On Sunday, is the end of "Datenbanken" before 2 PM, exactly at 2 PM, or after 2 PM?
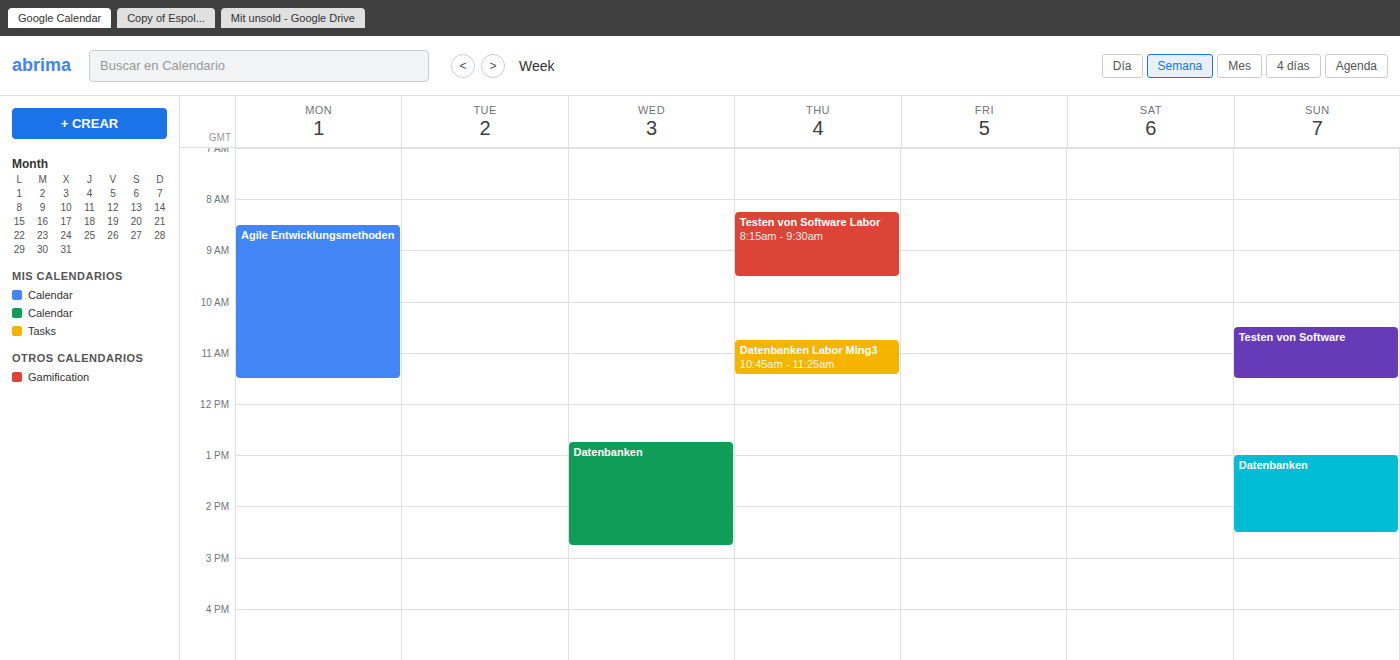
2:30 PM -- after 2 PM, 30 minutes below the 2 PM line.